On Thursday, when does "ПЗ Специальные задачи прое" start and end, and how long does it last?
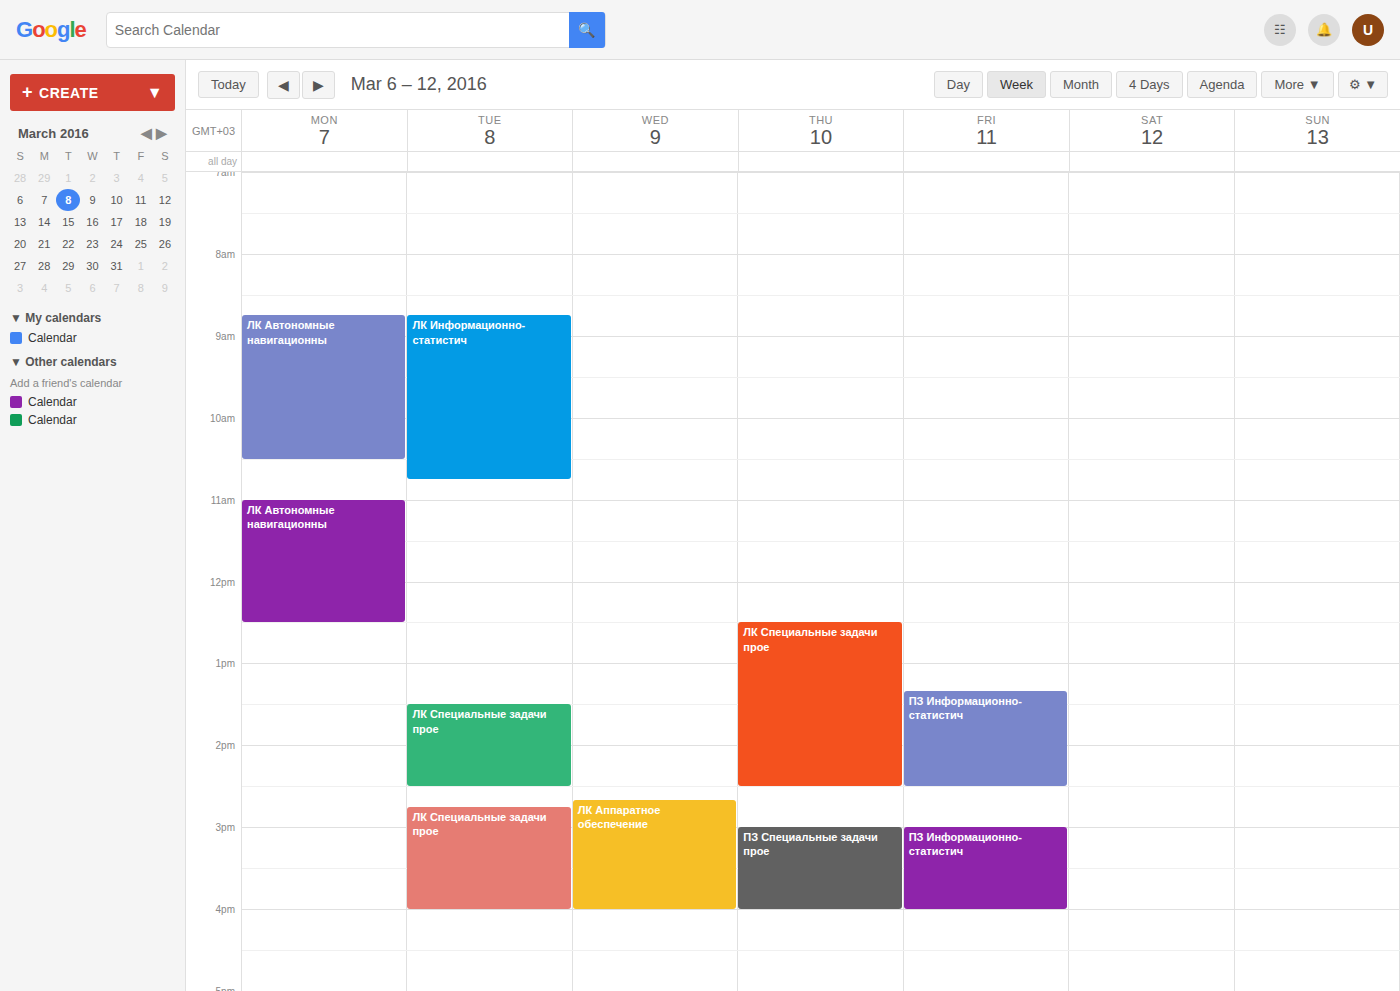
3:00 PM to 4:00 PM, 1 hour